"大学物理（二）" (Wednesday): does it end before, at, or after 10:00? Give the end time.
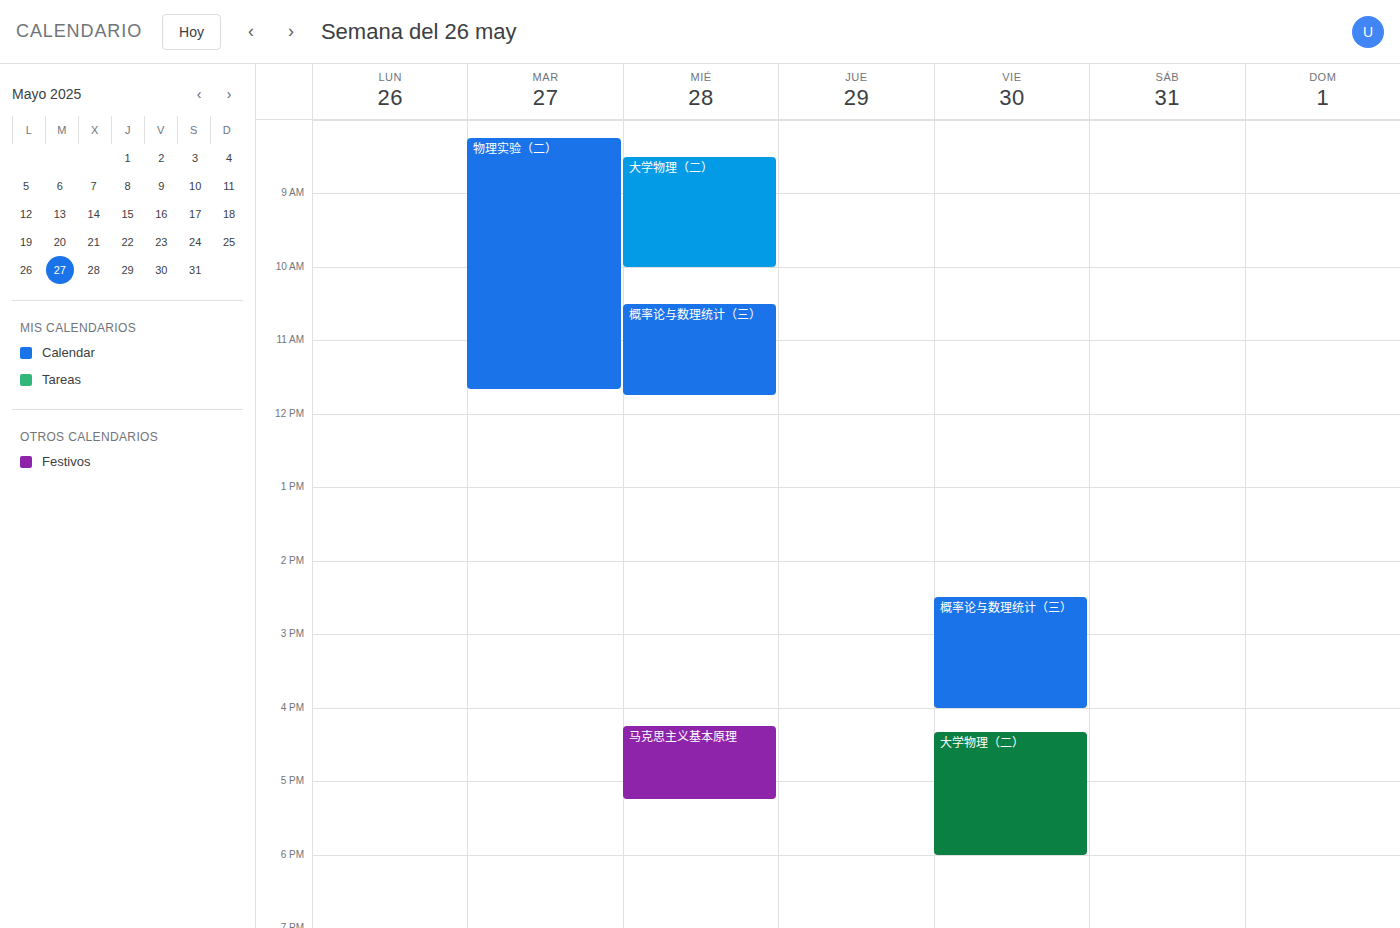
10:00 -- exactly at 10:00, on the 10:00 line.